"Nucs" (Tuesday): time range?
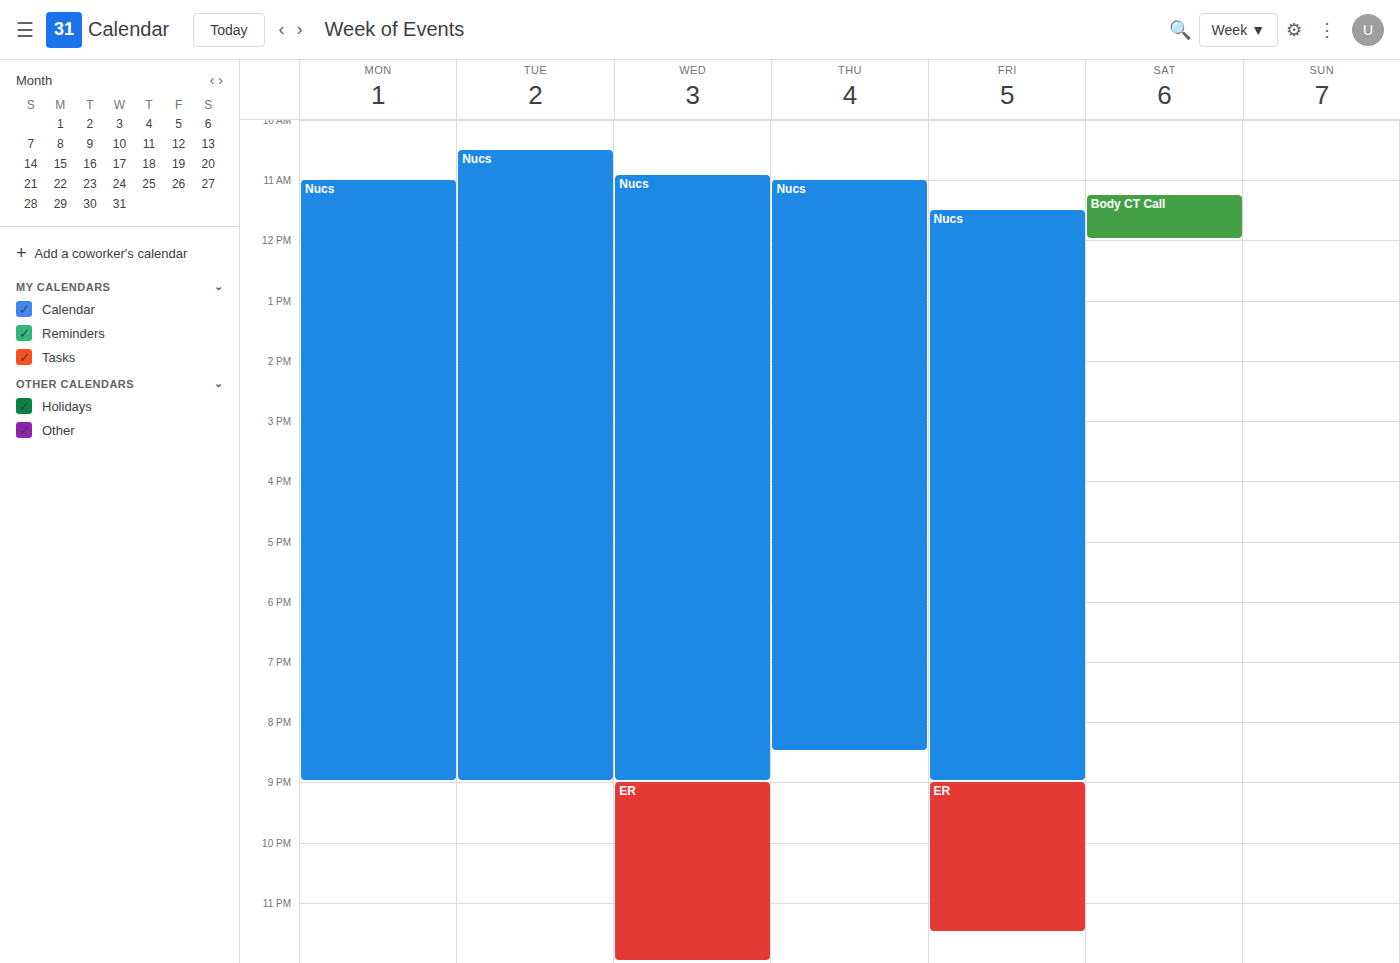
10:30 to 21:00